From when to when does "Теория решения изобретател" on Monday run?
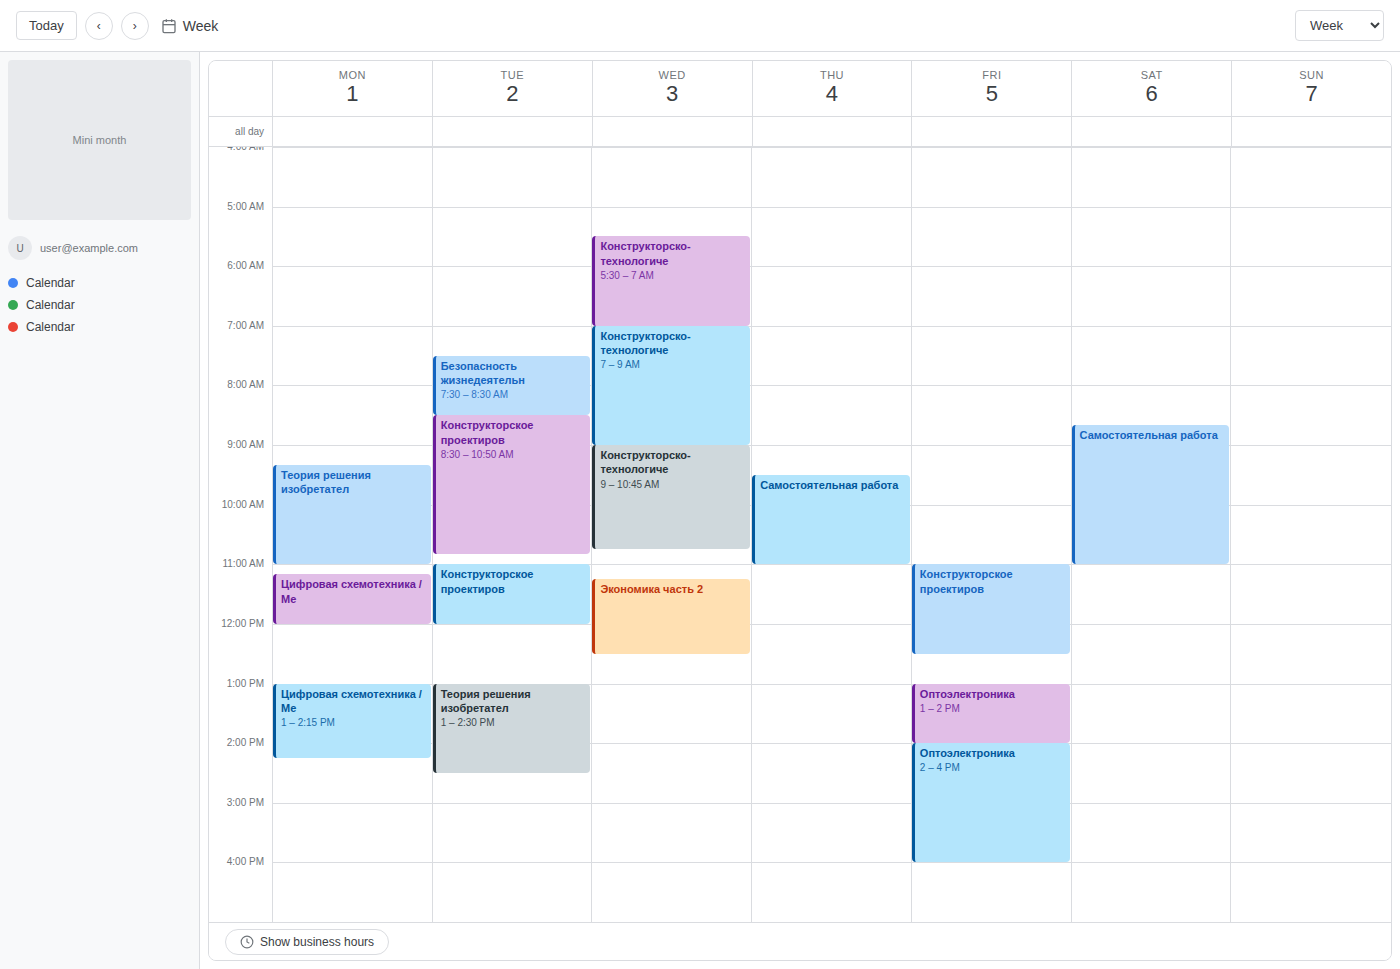
9:20 AM to 11:00 AM